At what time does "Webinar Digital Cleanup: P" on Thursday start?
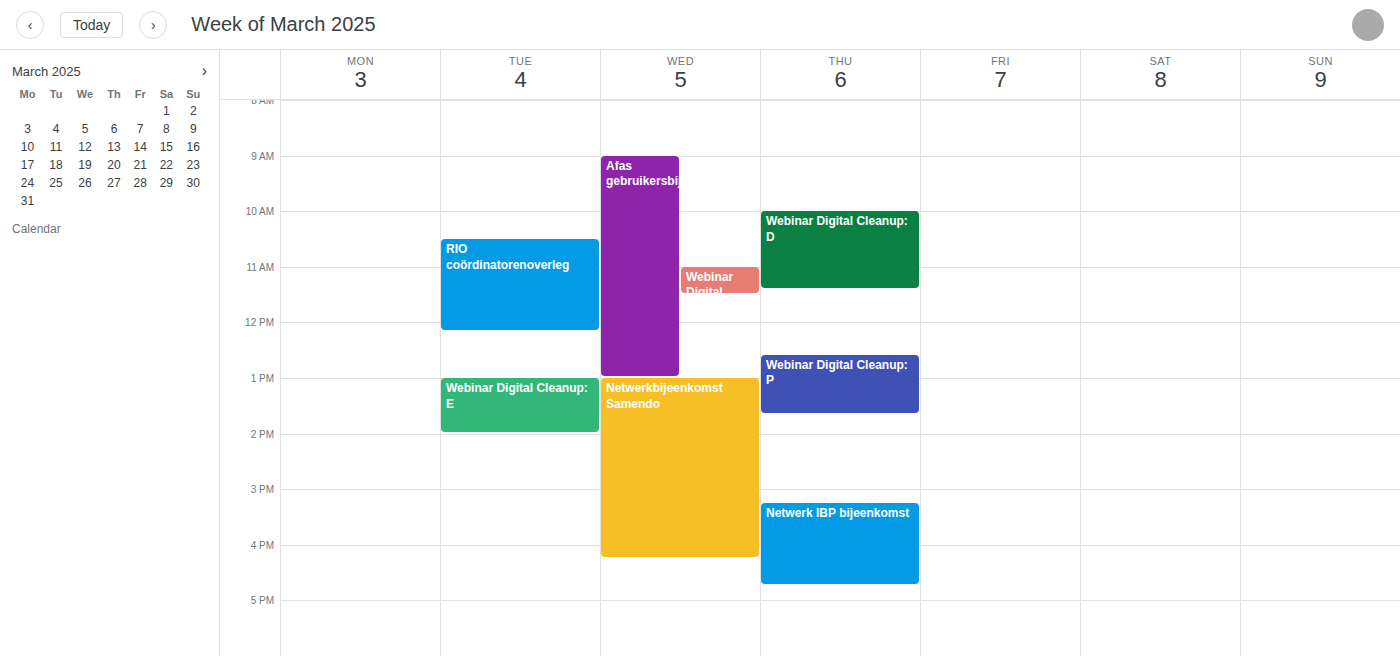
12:35